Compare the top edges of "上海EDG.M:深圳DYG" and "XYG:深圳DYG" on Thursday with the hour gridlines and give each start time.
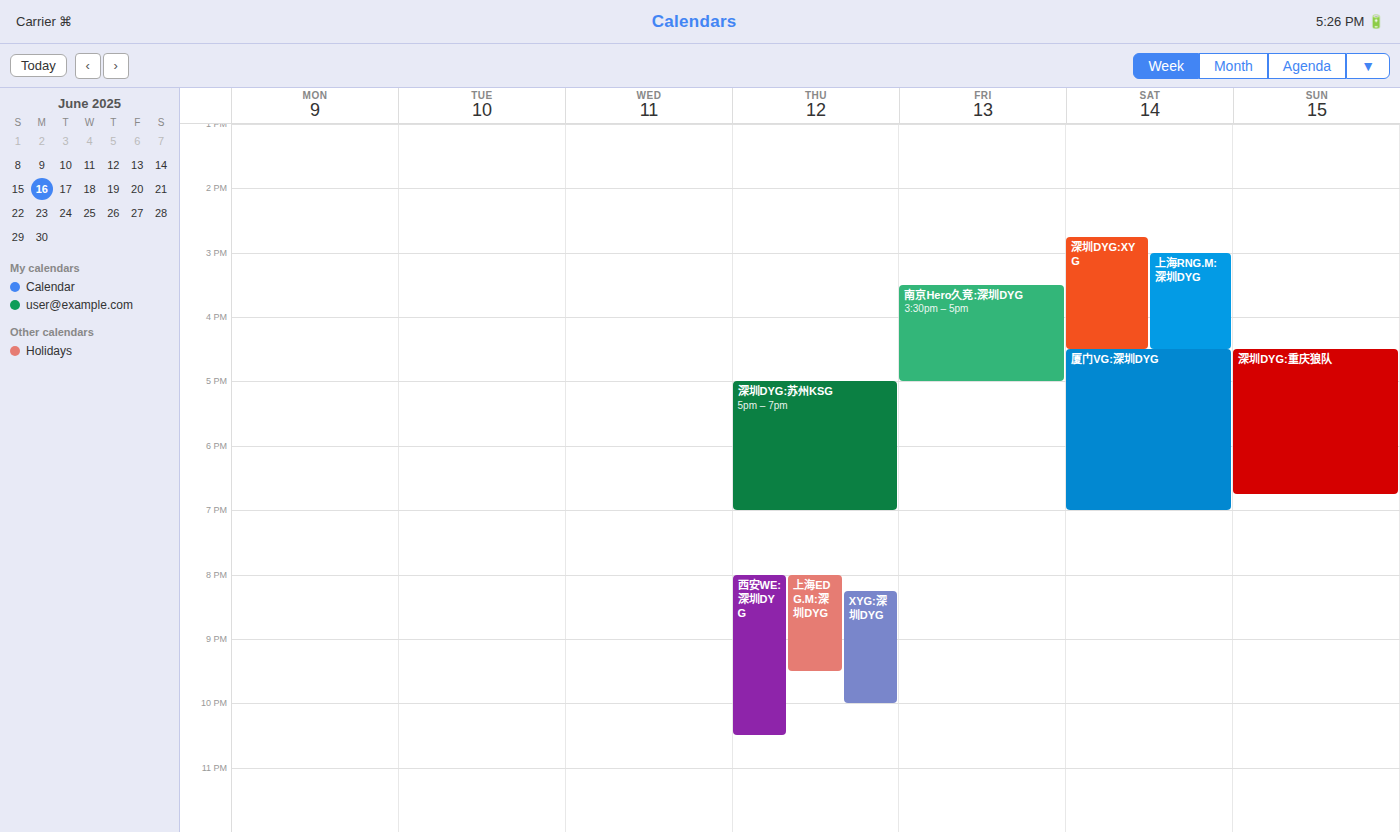
"上海EDG.M:深圳DYG": 8:00 PM, exactly on the 8 PM line. "XYG:深圳DYG": 8:15 PM, neither: a quarter of the way from the 8 PM line to the 9 PM line.